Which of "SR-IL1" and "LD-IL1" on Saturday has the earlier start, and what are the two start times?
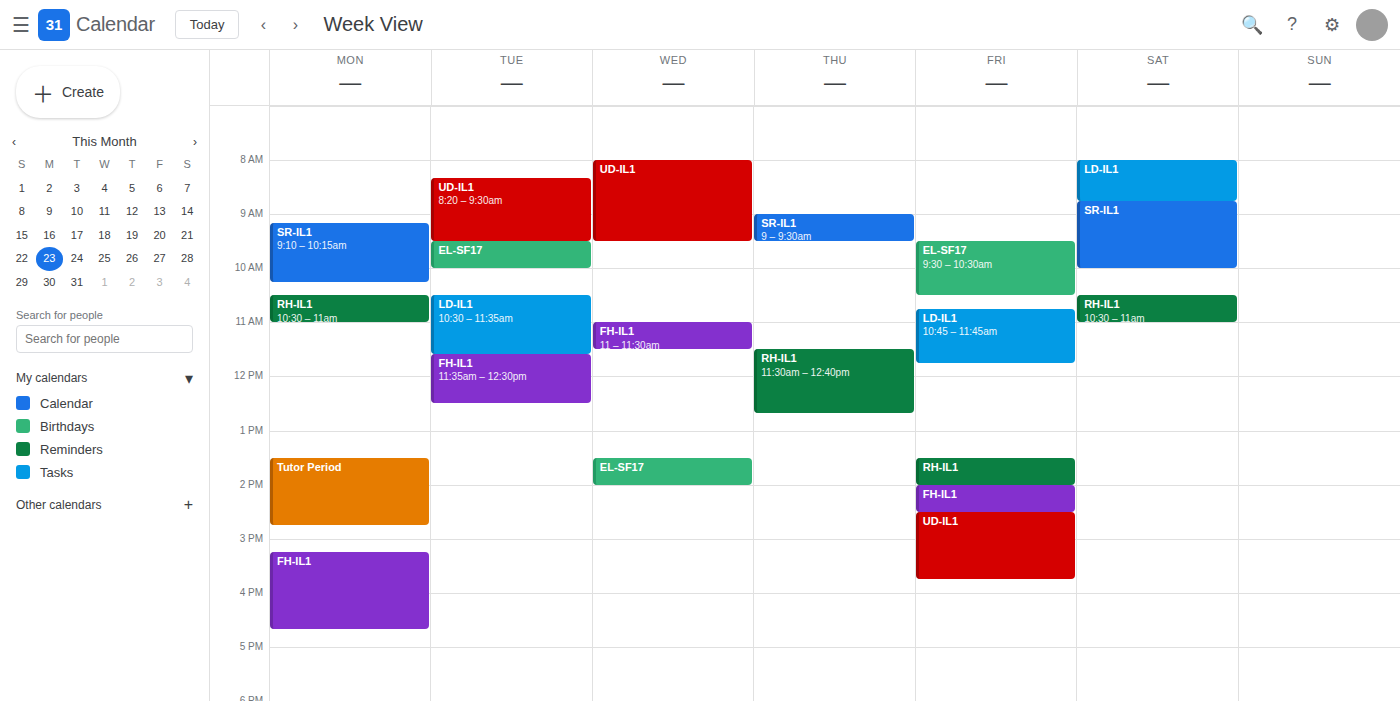
"LD-IL1" 08:00; "SR-IL1" 08:45.